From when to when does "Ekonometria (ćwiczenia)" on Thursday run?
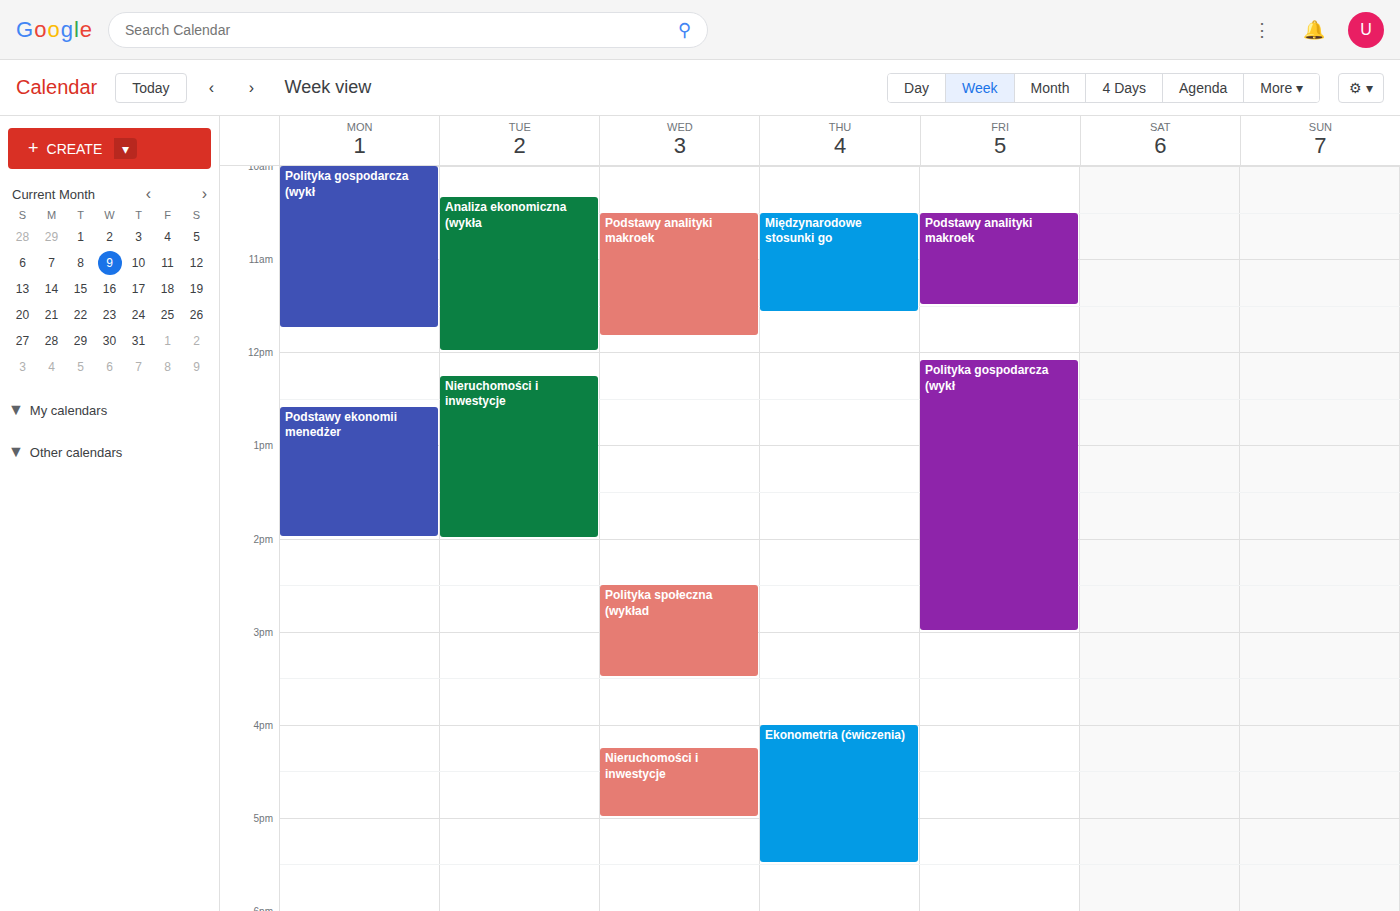
4:00 PM to 5:30 PM